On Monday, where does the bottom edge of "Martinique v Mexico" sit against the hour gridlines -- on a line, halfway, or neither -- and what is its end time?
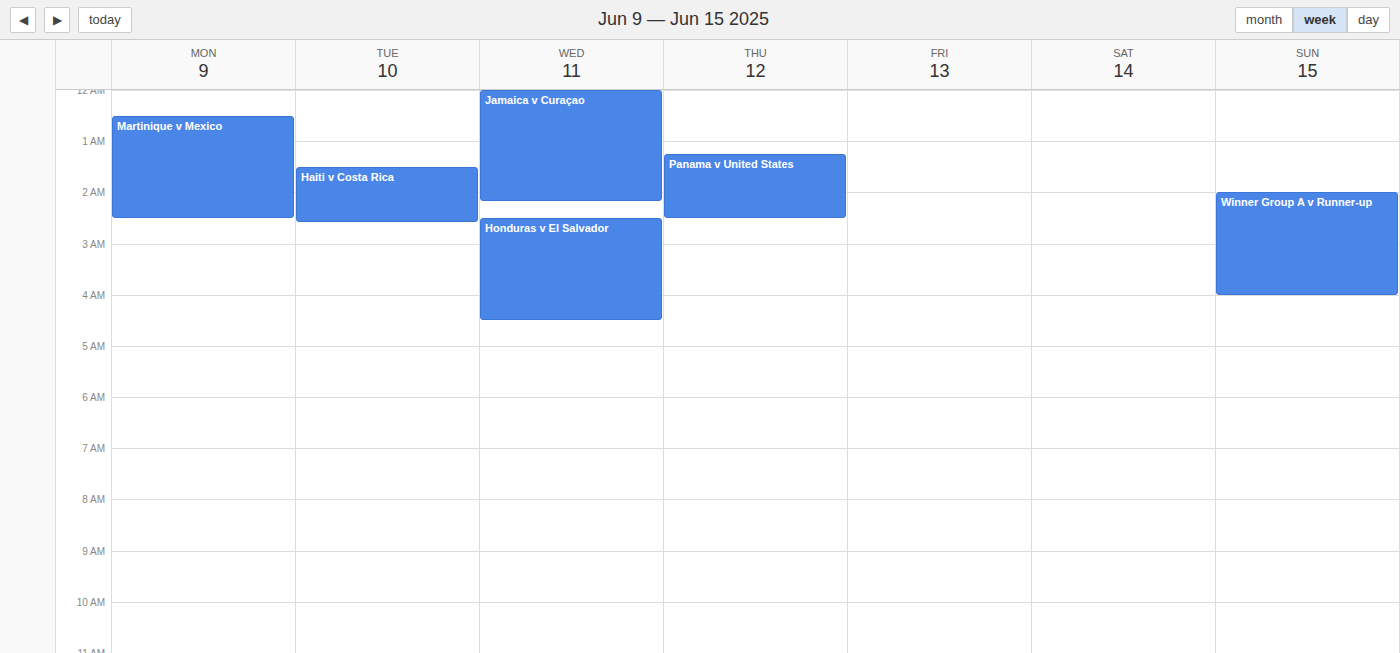
02:30 -- halfway between the 02:00 and 03:00 lines.